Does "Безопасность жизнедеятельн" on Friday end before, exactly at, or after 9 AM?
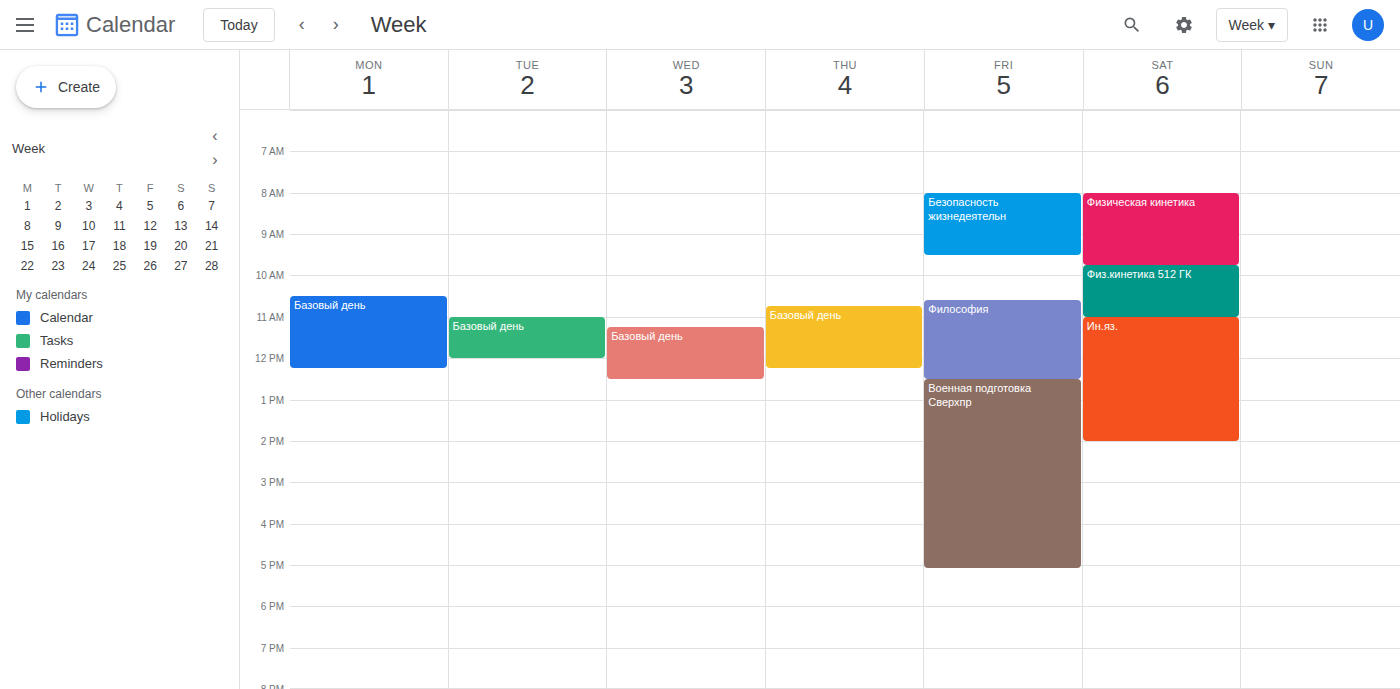
9:30 AM -- after 9 AM, 30 minutes below the 9 AM line.